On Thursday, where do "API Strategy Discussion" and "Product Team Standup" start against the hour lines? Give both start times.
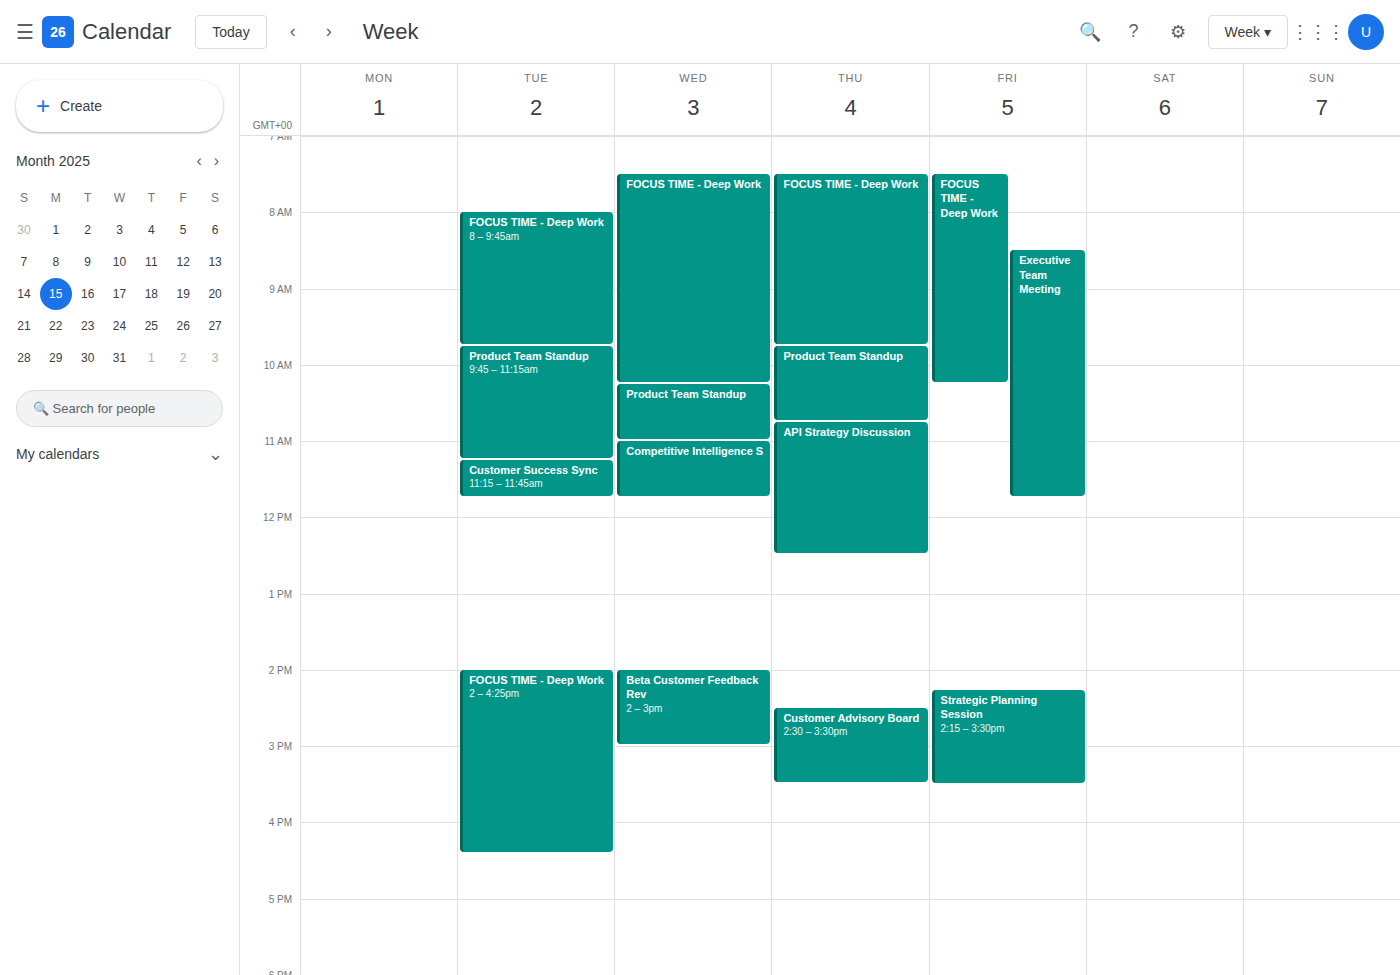
"API Strategy Discussion": 10:45, neither: three quarters of the way from the 10:00 line to the 11:00 line. "Product Team Standup": 09:45, neither: three quarters of the way from the 09:00 line to the 10:00 line.